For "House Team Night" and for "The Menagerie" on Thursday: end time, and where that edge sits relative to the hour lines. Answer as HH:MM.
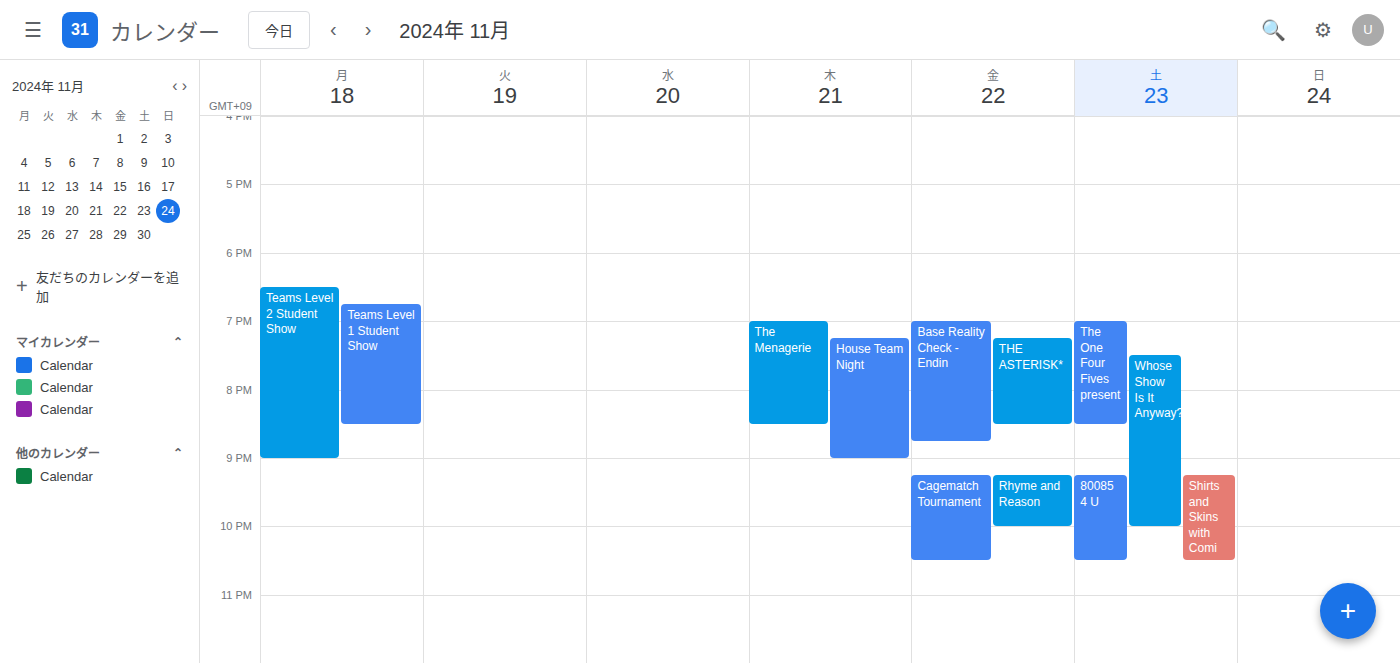
"House Team Night": 21:00, exactly on the 21:00 line. "The Menagerie": 20:30, halfway between the 20:00 and 21:00 lines.